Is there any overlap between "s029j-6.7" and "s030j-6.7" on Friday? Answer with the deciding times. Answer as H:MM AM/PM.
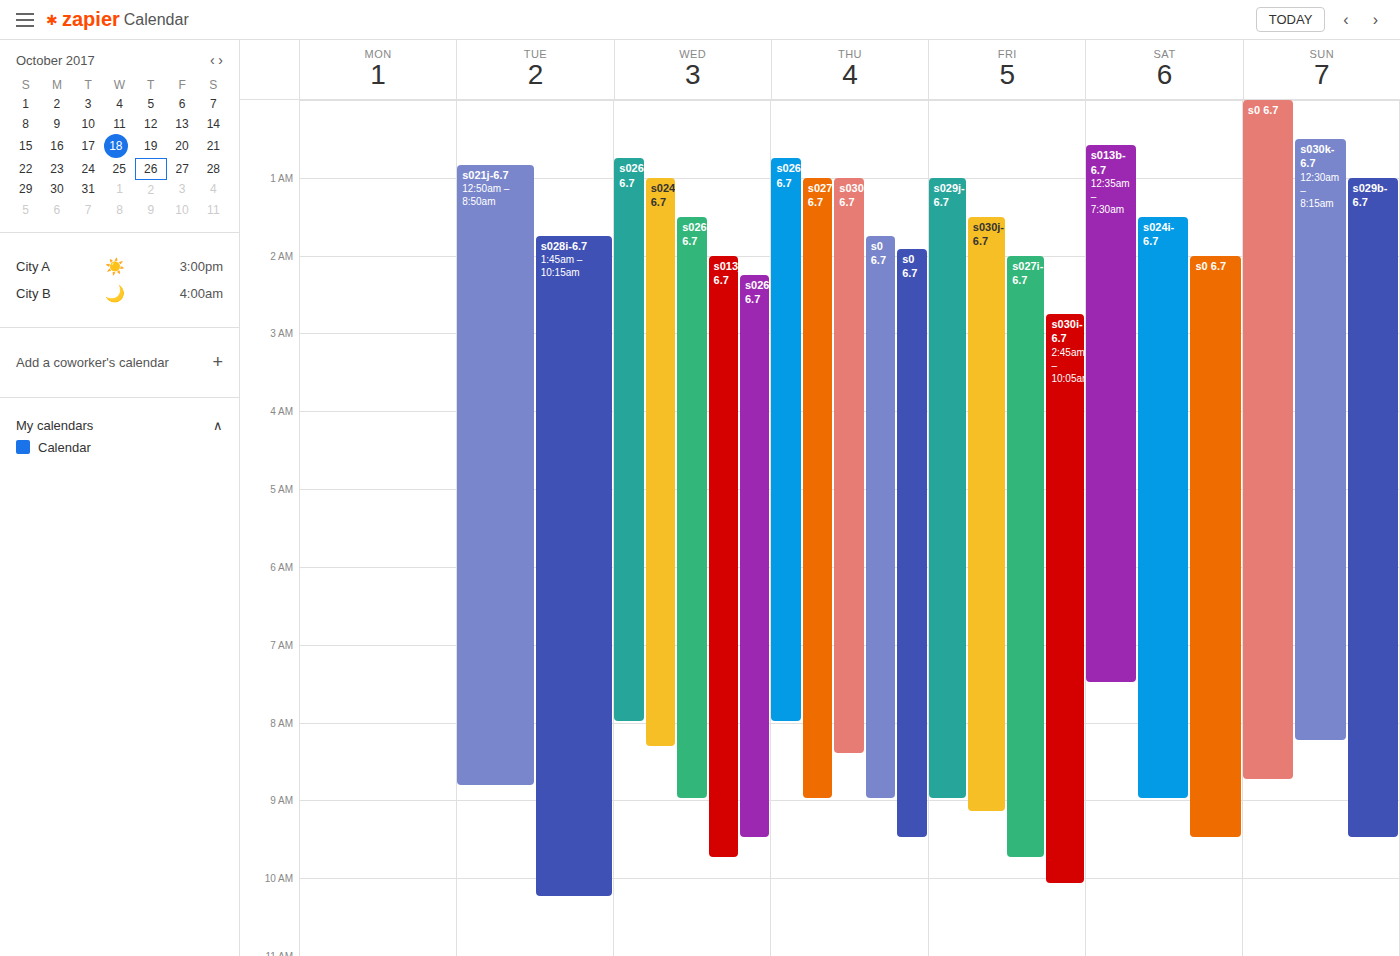
"s030j-6.7" starts at 1:30 AM, before "s029j-6.7" ends at 9:00 AM -- they overlap.